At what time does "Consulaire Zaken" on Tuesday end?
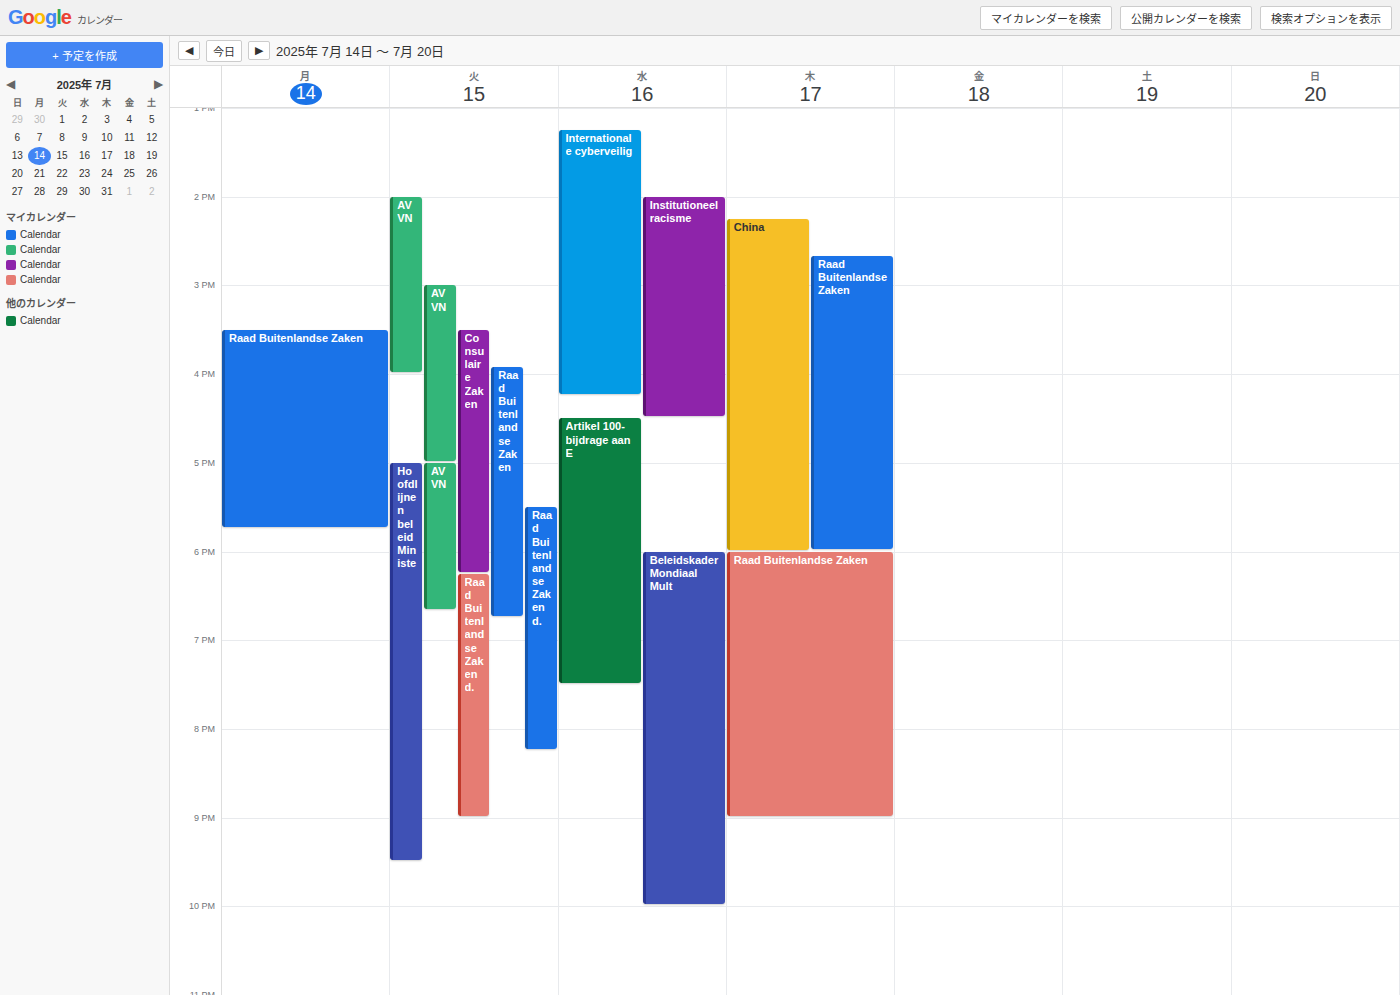
6:15 PM